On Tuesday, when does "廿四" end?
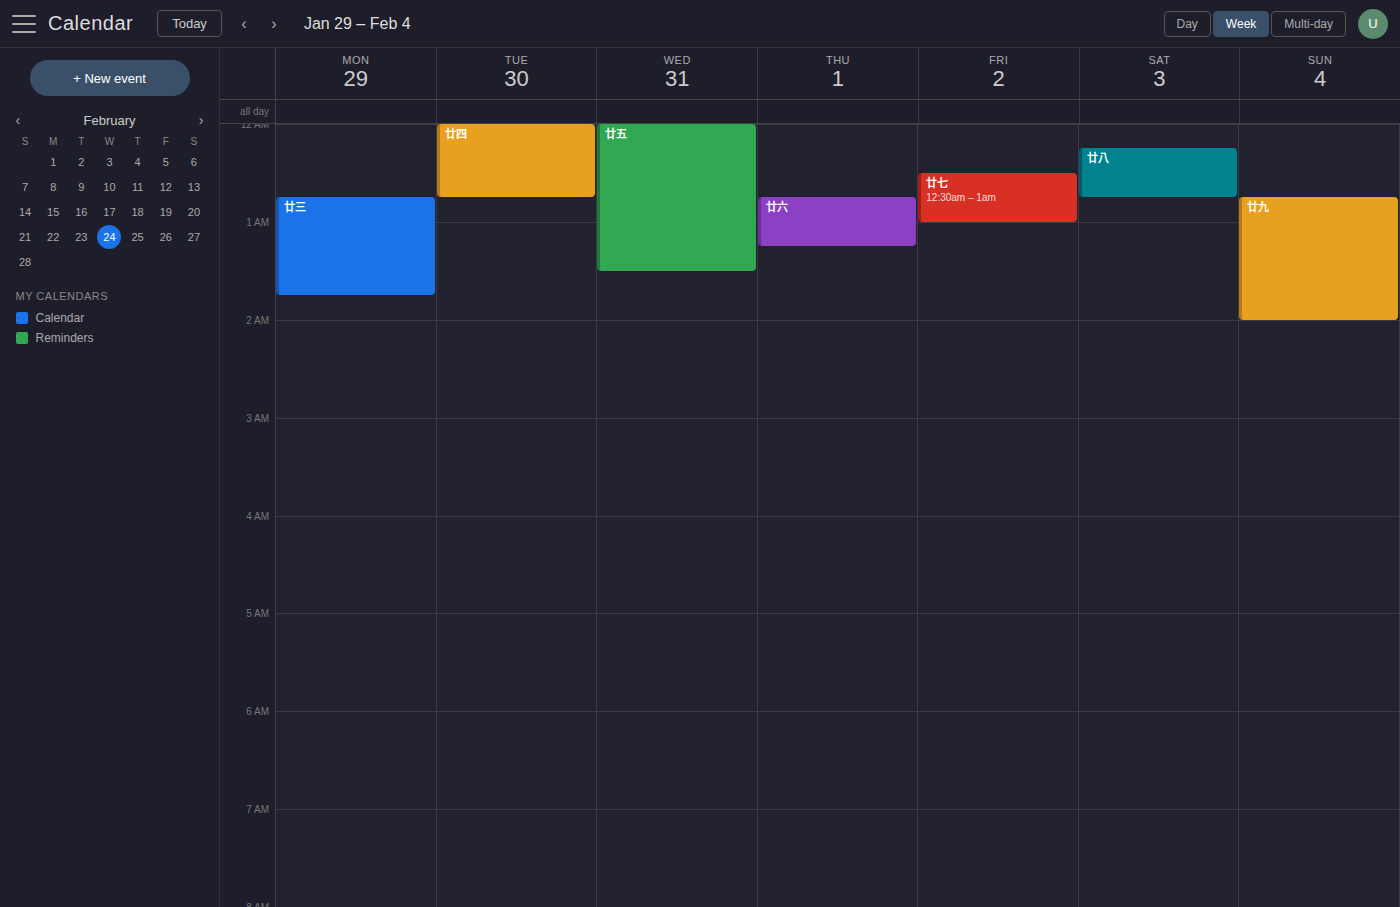
12:45 AM